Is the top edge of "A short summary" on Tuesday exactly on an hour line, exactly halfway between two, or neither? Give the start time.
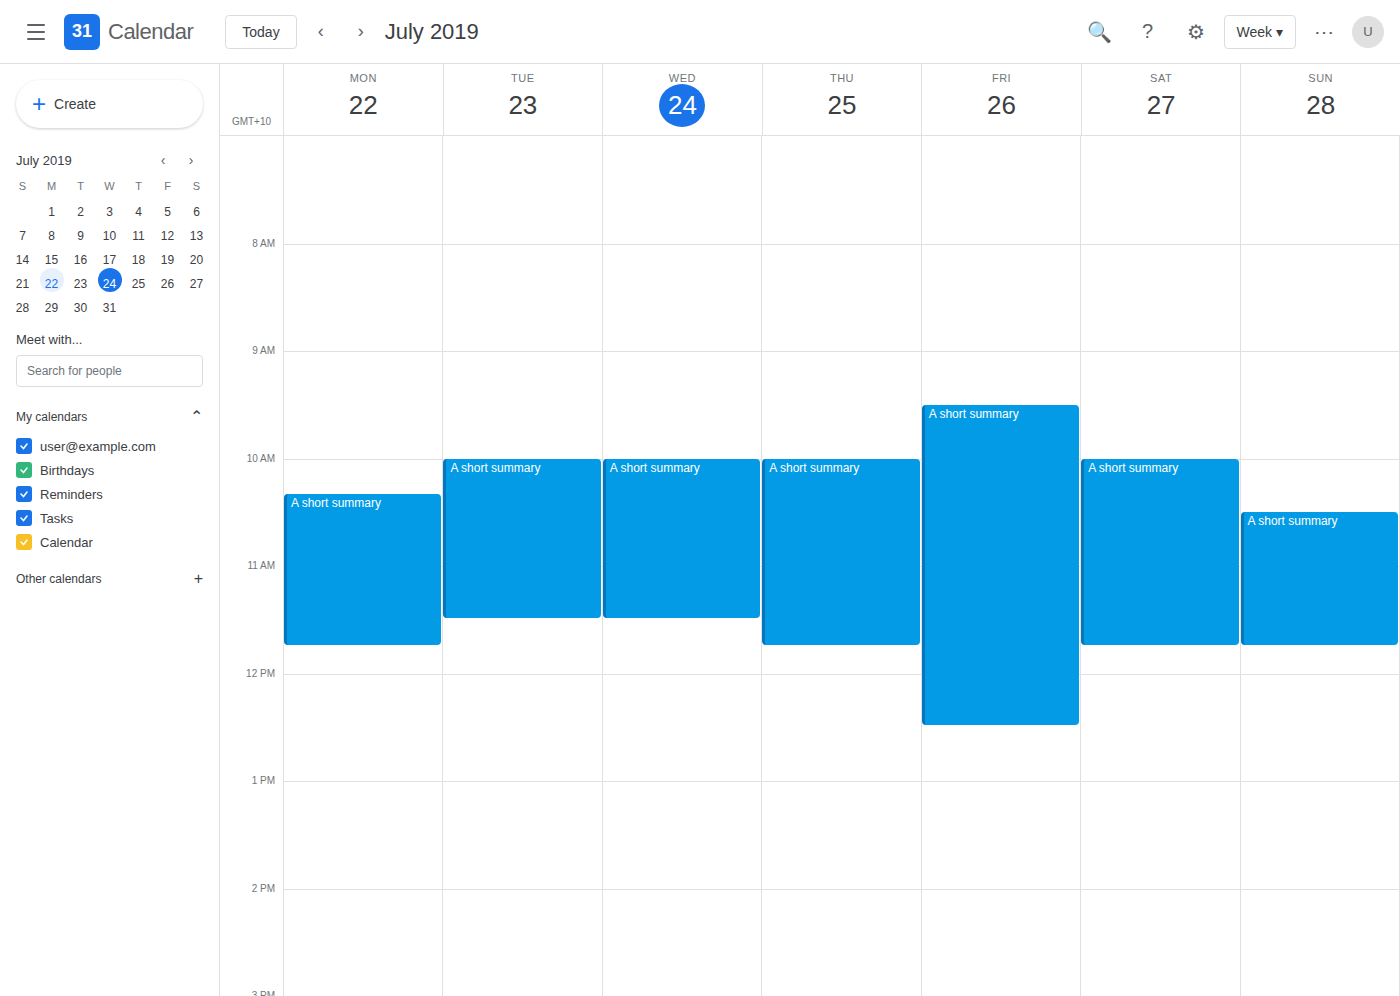
10:00 AM -- exactly on the 10 AM line.